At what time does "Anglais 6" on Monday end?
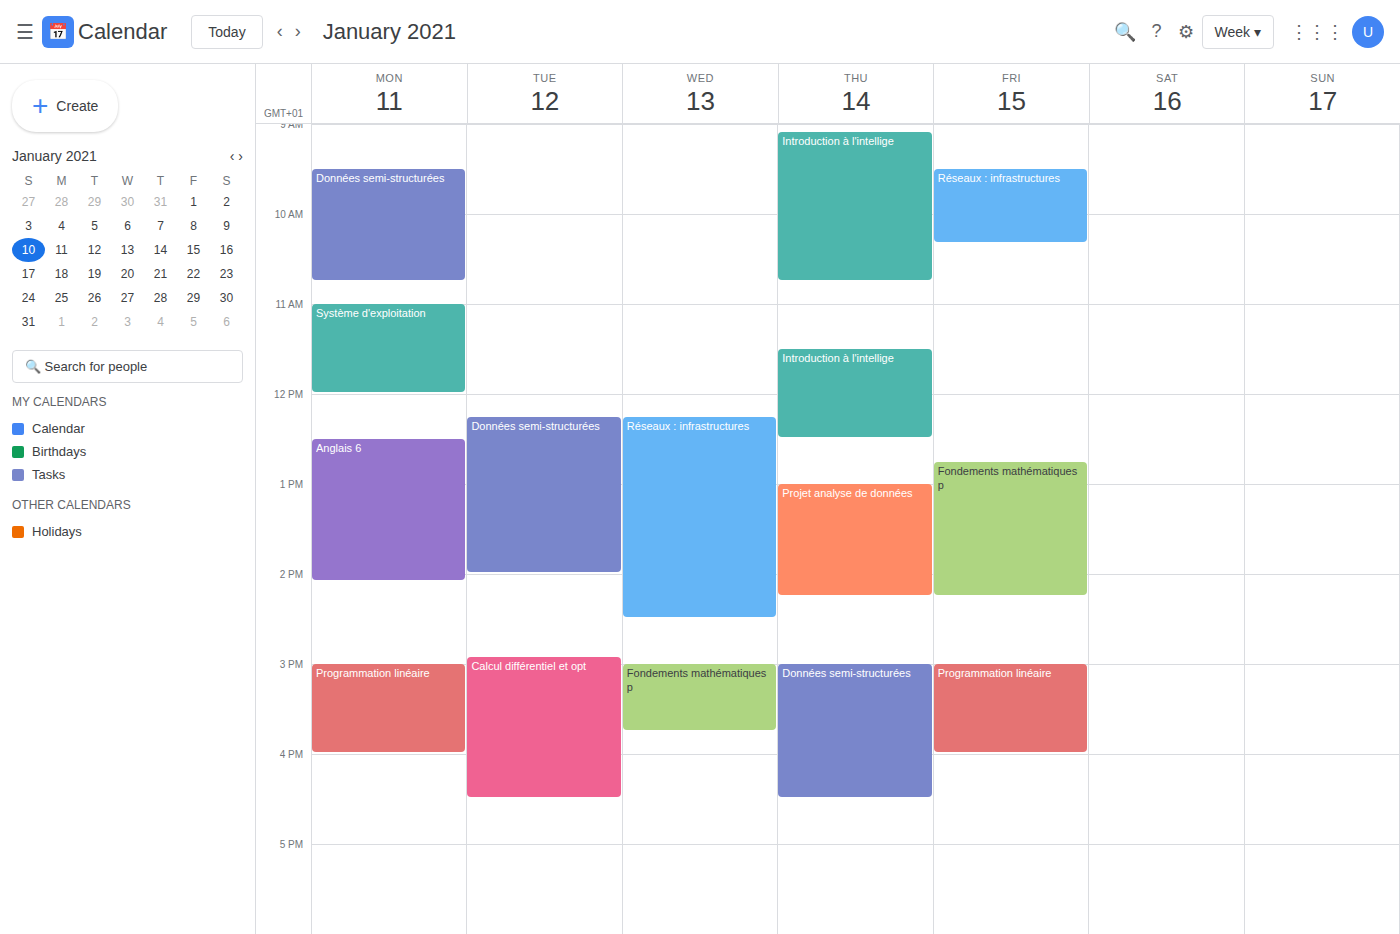
14:05